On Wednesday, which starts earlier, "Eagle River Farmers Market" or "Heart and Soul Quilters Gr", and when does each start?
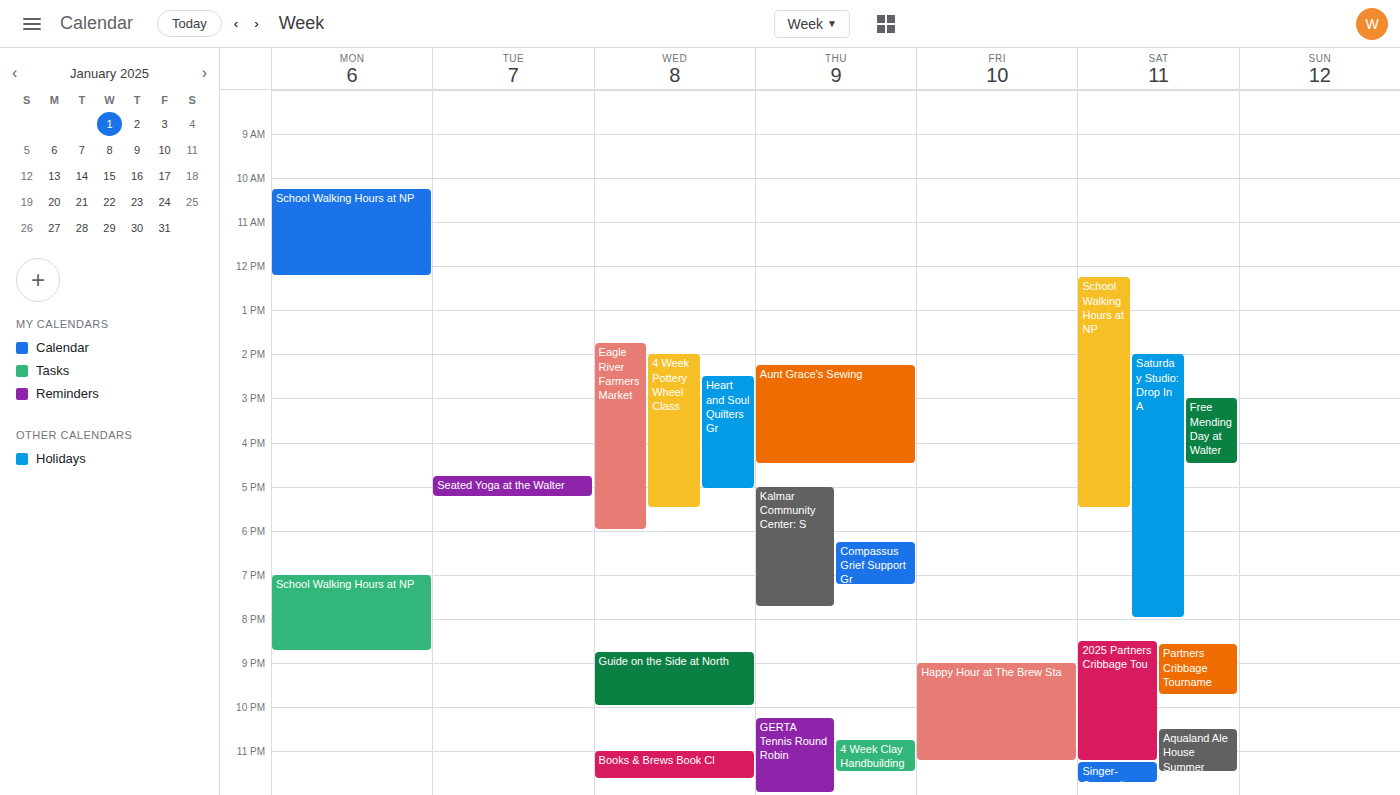
"Eagle River Farmers Market" 1:45 PM; "Heart and Soul Quilters Gr" 2:30 PM.